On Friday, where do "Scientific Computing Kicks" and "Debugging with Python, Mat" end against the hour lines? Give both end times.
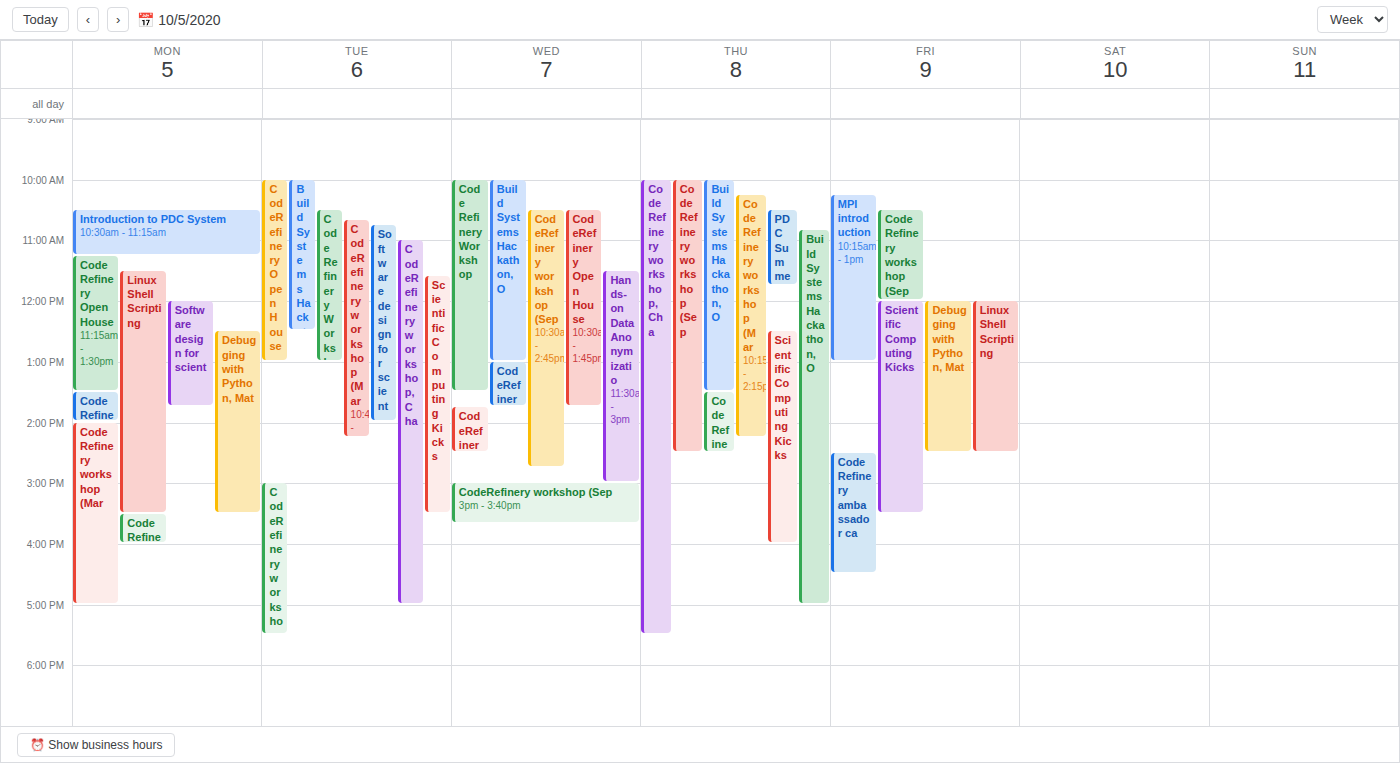
"Scientific Computing Kicks": 3:30 PM, halfway between the 3 PM and 4 PM lines. "Debugging with Python, Mat": 2:30 PM, halfway between the 2 PM and 3 PM lines.